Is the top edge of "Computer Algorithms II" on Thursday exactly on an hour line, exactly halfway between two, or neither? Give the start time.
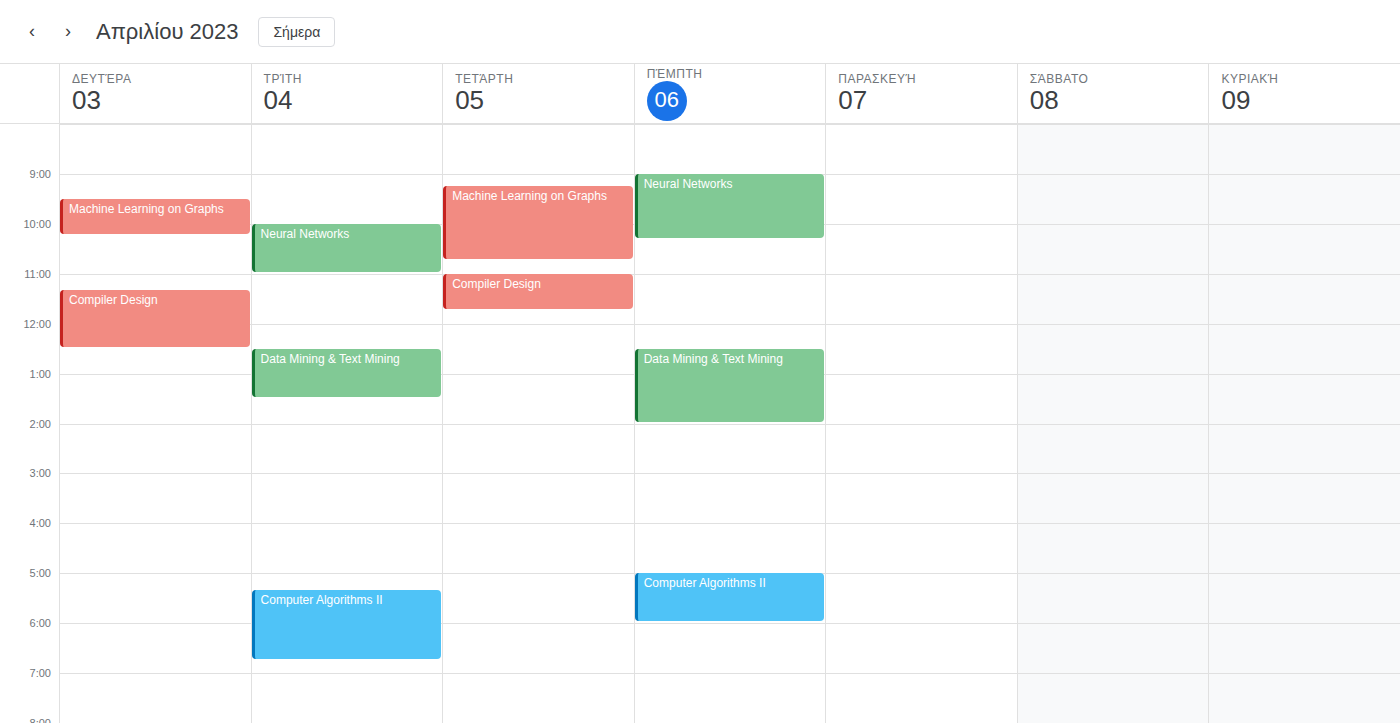
5:00 PM -- exactly on the 5 PM line.